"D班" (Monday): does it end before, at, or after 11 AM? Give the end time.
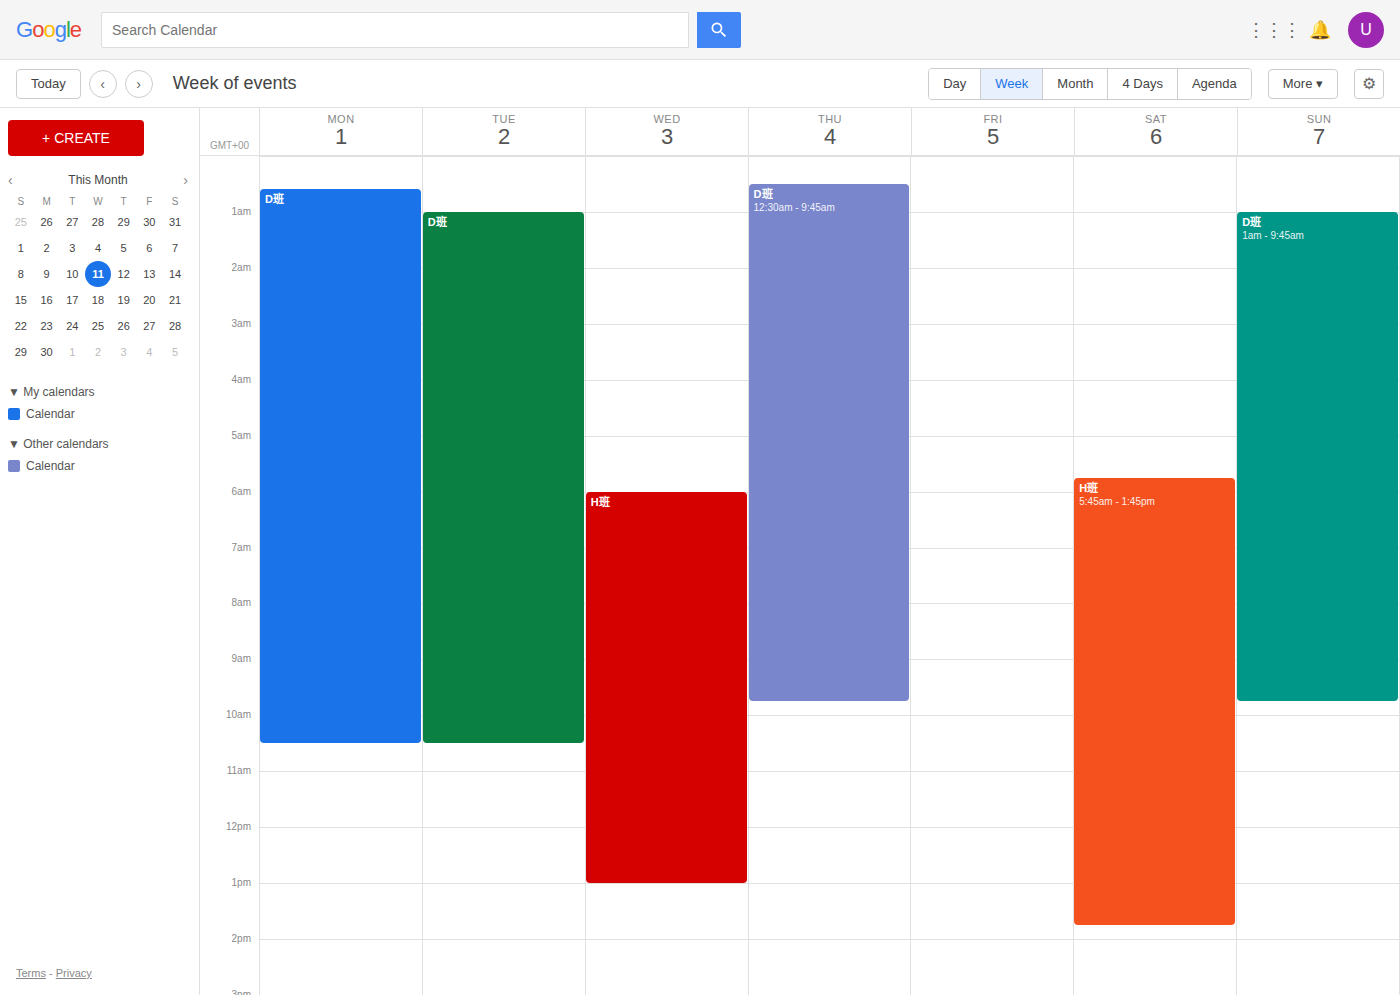
10:30 AM -- before 11 AM, 30 minutes above the 11 AM line.